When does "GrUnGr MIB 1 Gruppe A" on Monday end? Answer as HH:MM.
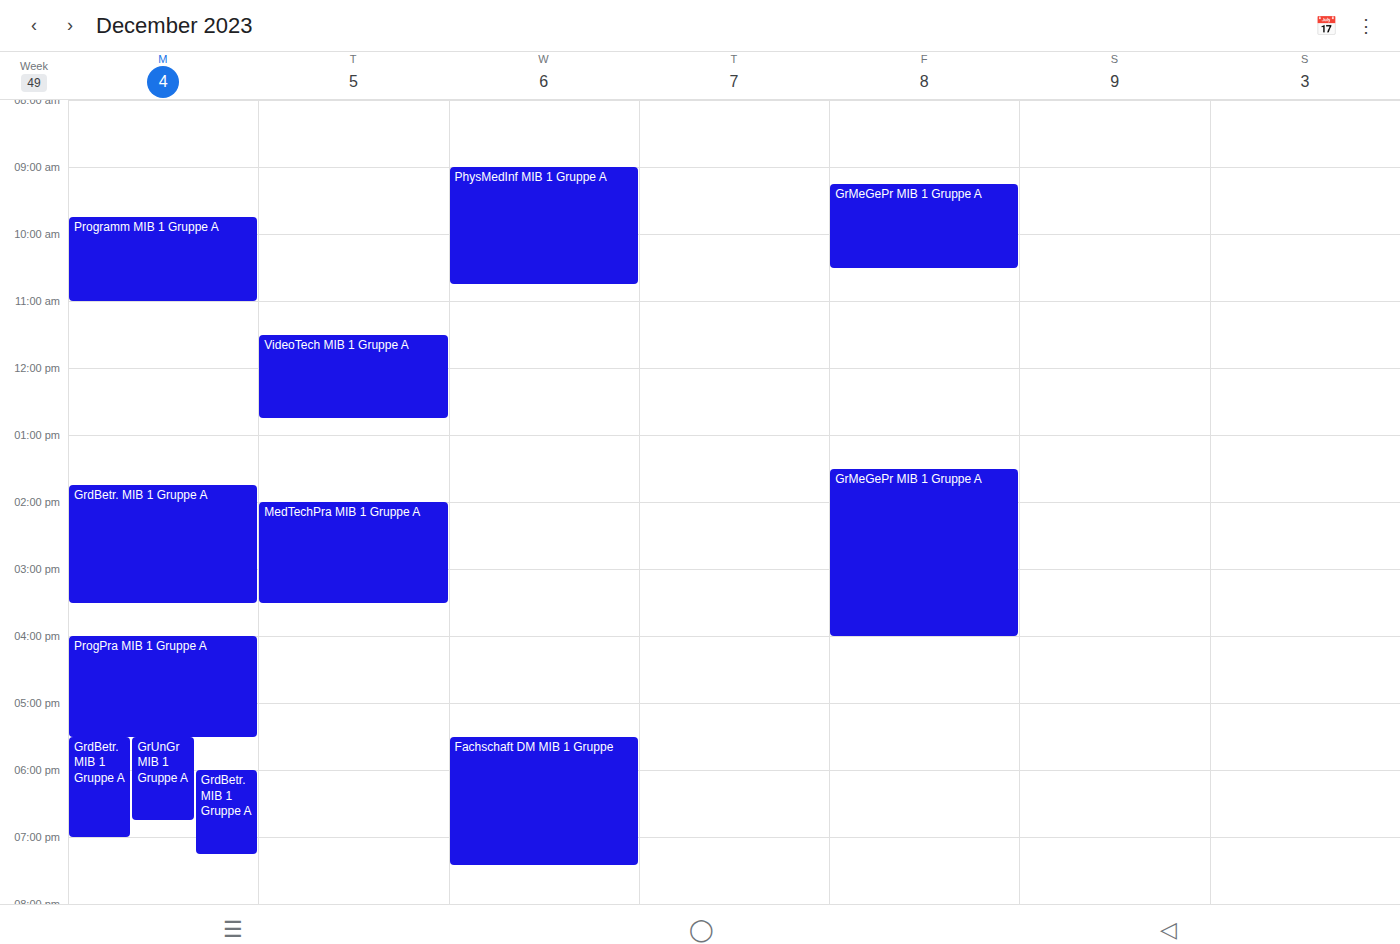
18:45